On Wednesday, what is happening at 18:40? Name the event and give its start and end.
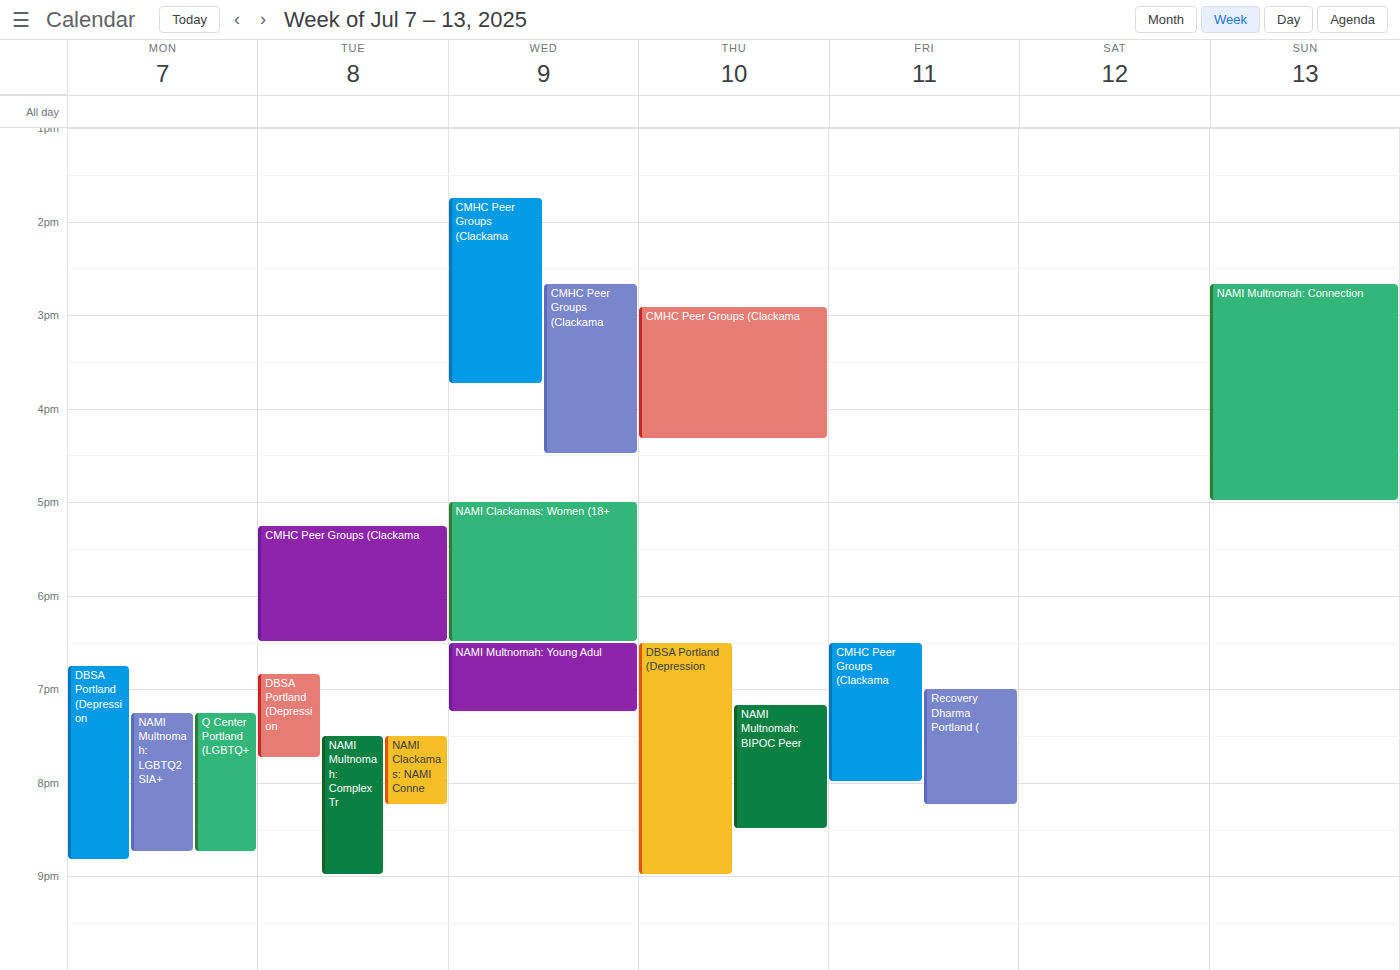
"NAMI Multnomah: Young Adul", 18:30 to 19:15